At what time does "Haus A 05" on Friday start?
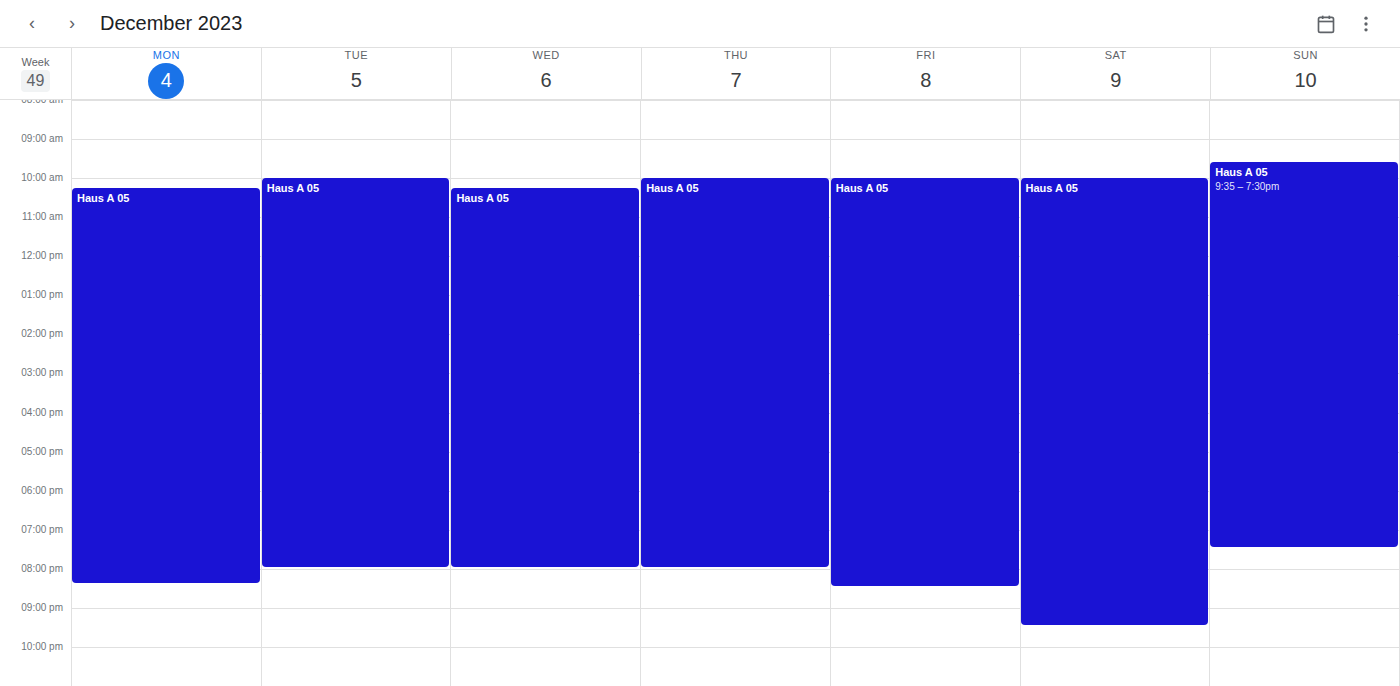
10:00 AM